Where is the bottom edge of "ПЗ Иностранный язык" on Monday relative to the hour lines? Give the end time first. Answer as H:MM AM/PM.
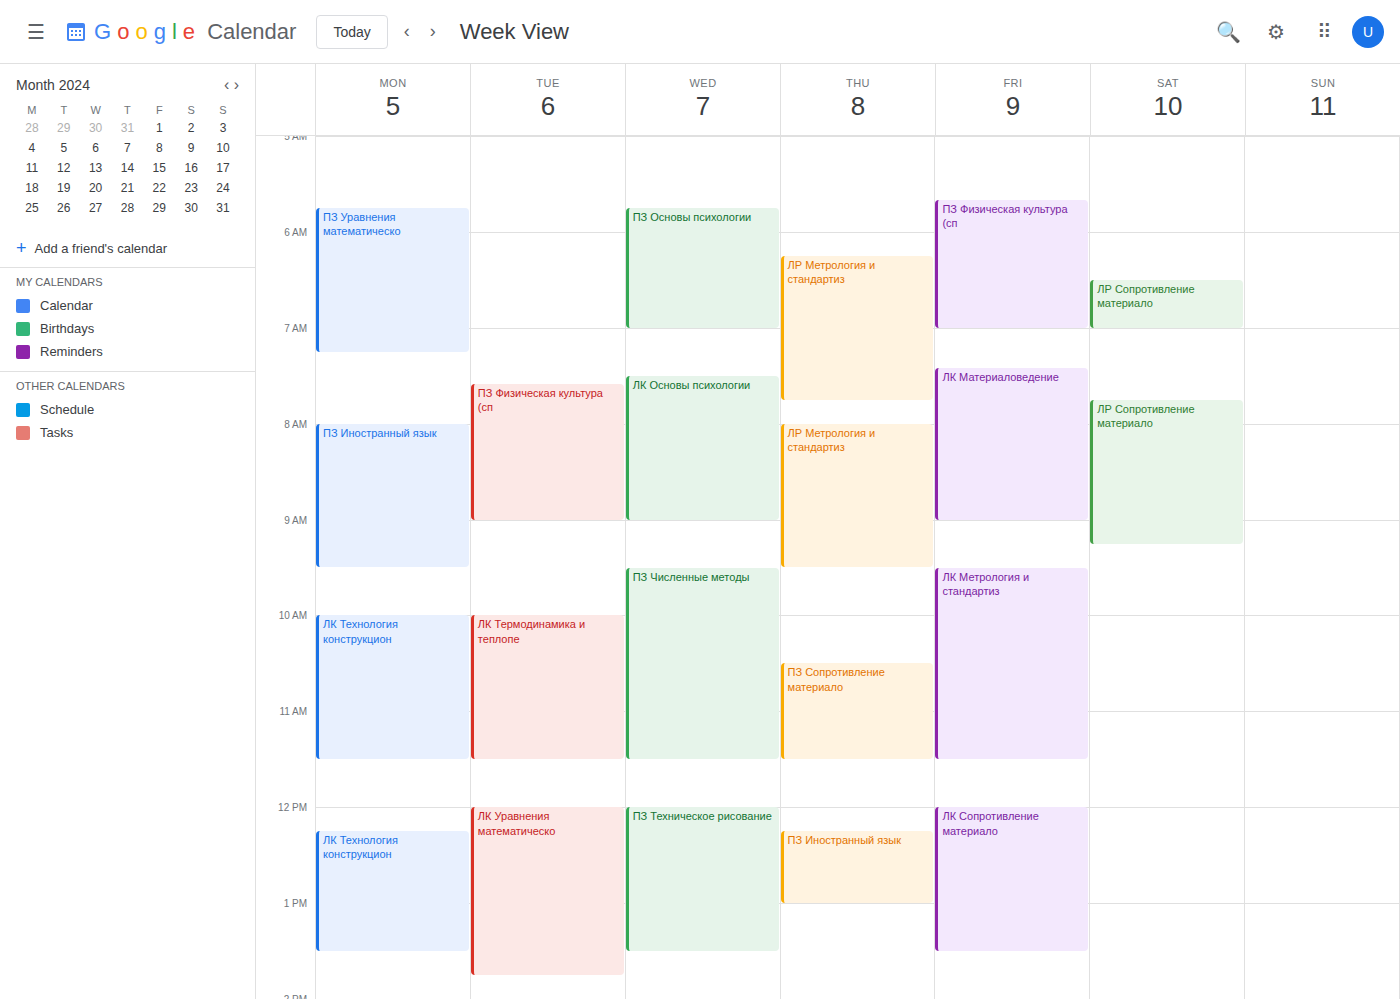
9:30 AM -- halfway between the 9 AM and 10 AM lines.